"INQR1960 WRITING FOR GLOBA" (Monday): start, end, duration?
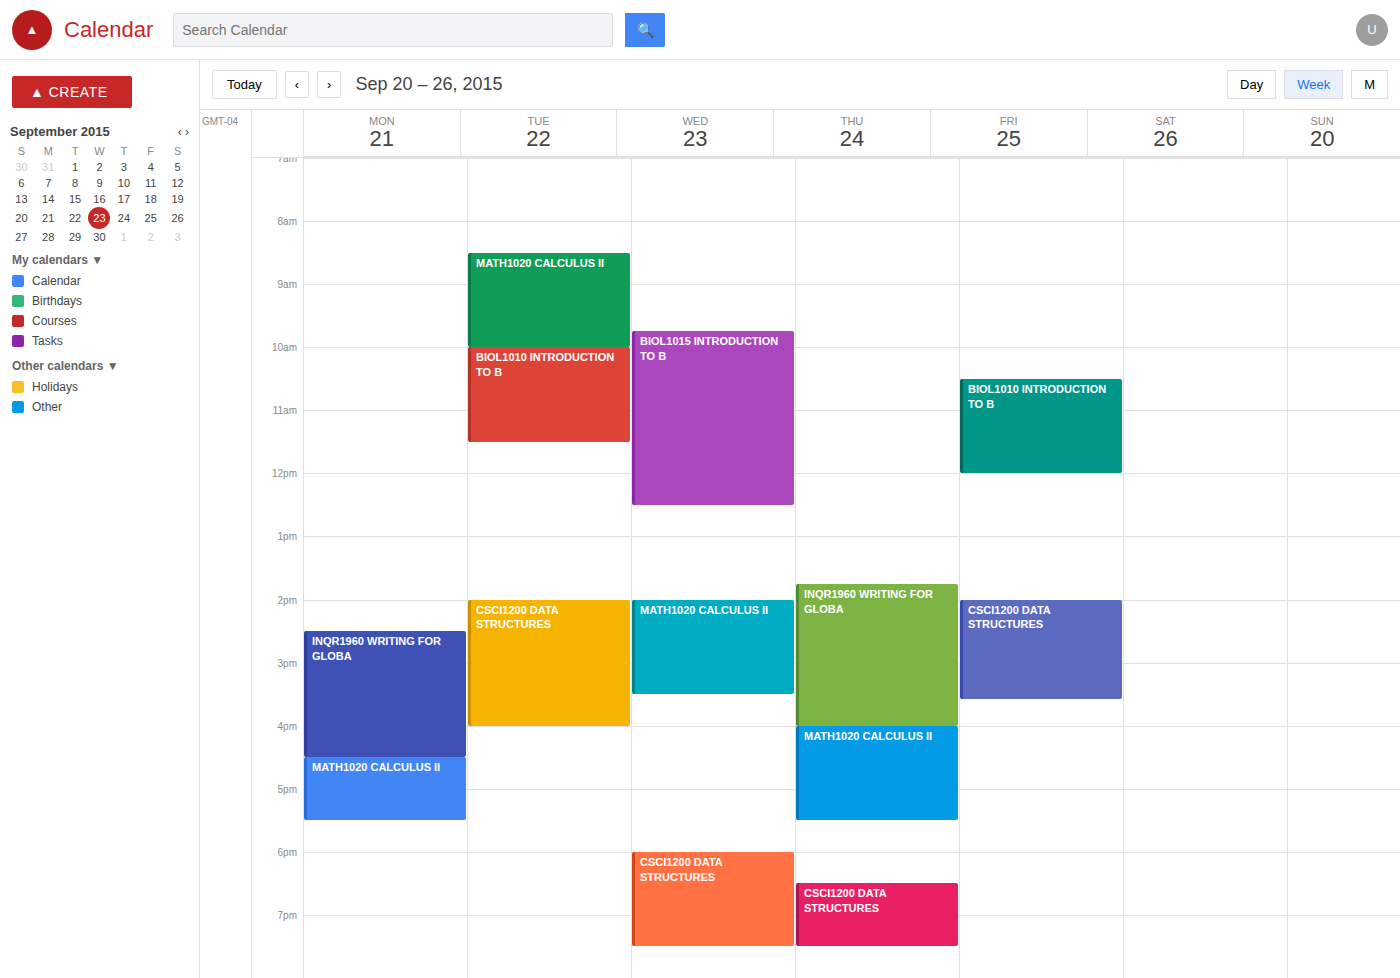
2:30 PM to 4:30 PM, 2 hours